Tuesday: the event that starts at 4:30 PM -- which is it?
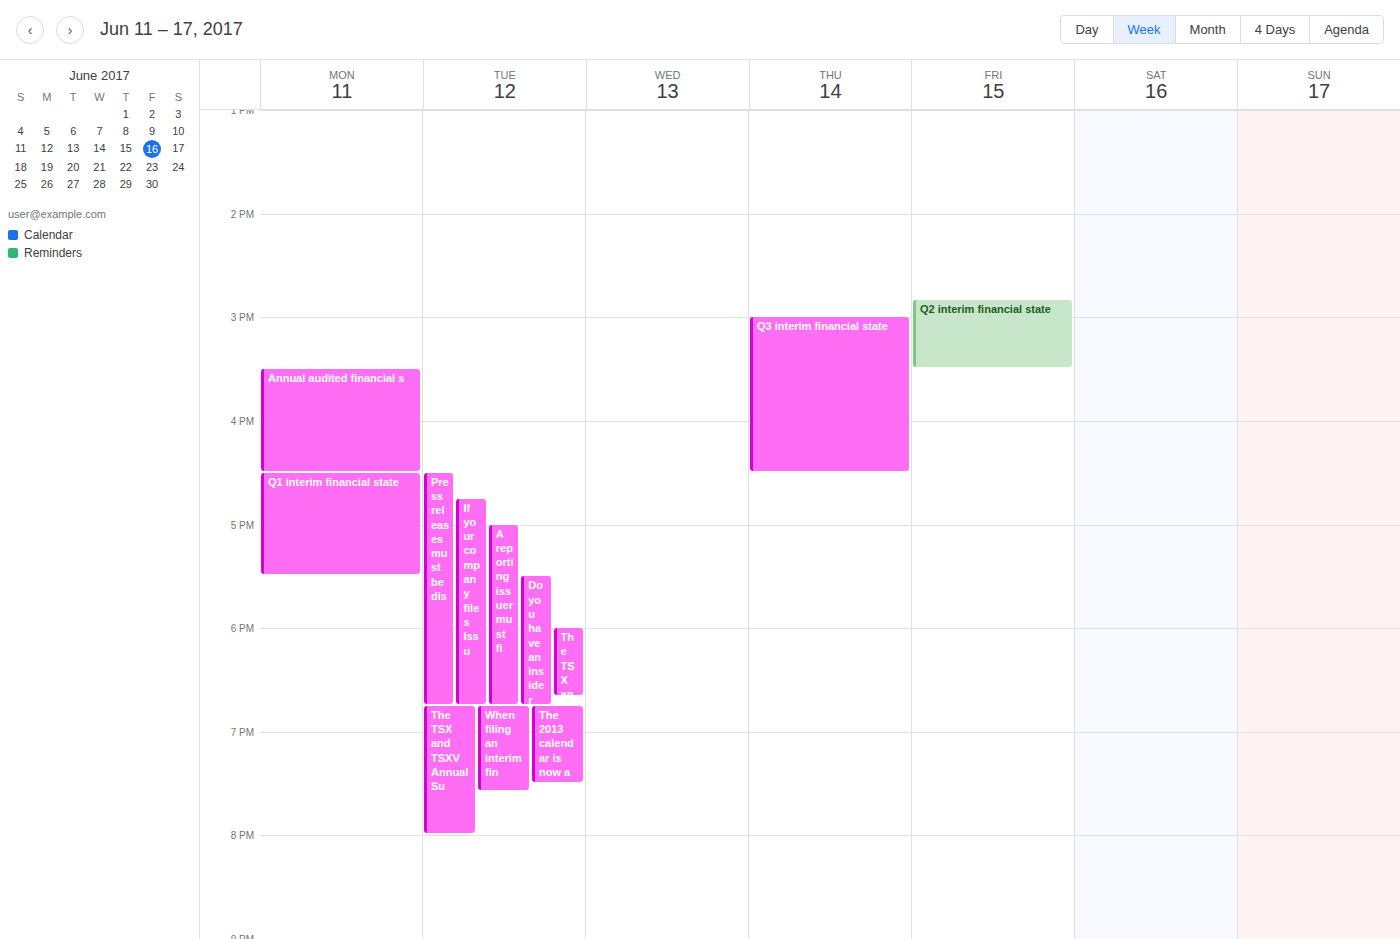
"Press releases must be dis"